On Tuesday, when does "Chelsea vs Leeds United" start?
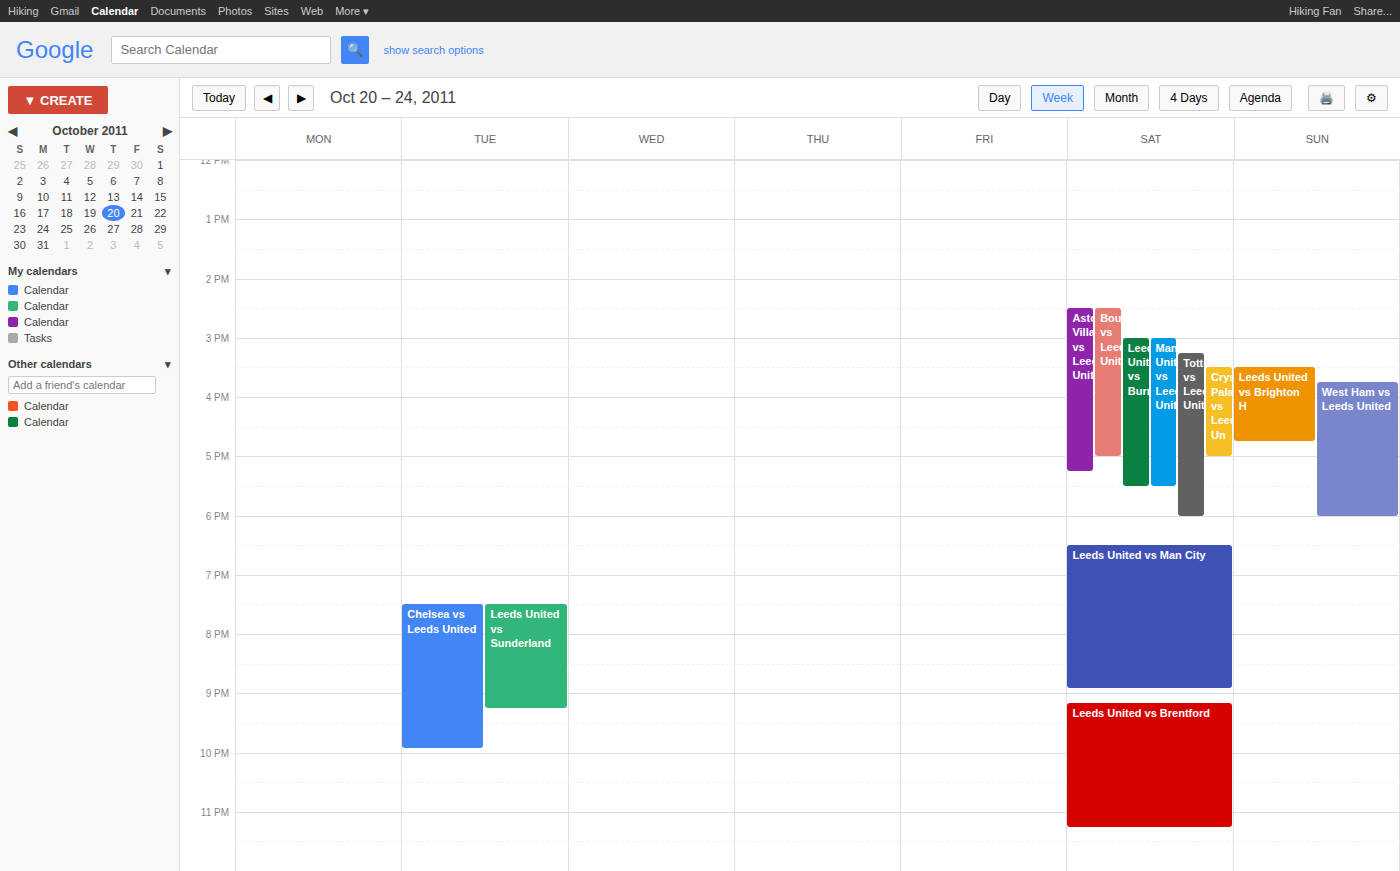
7:30 PM